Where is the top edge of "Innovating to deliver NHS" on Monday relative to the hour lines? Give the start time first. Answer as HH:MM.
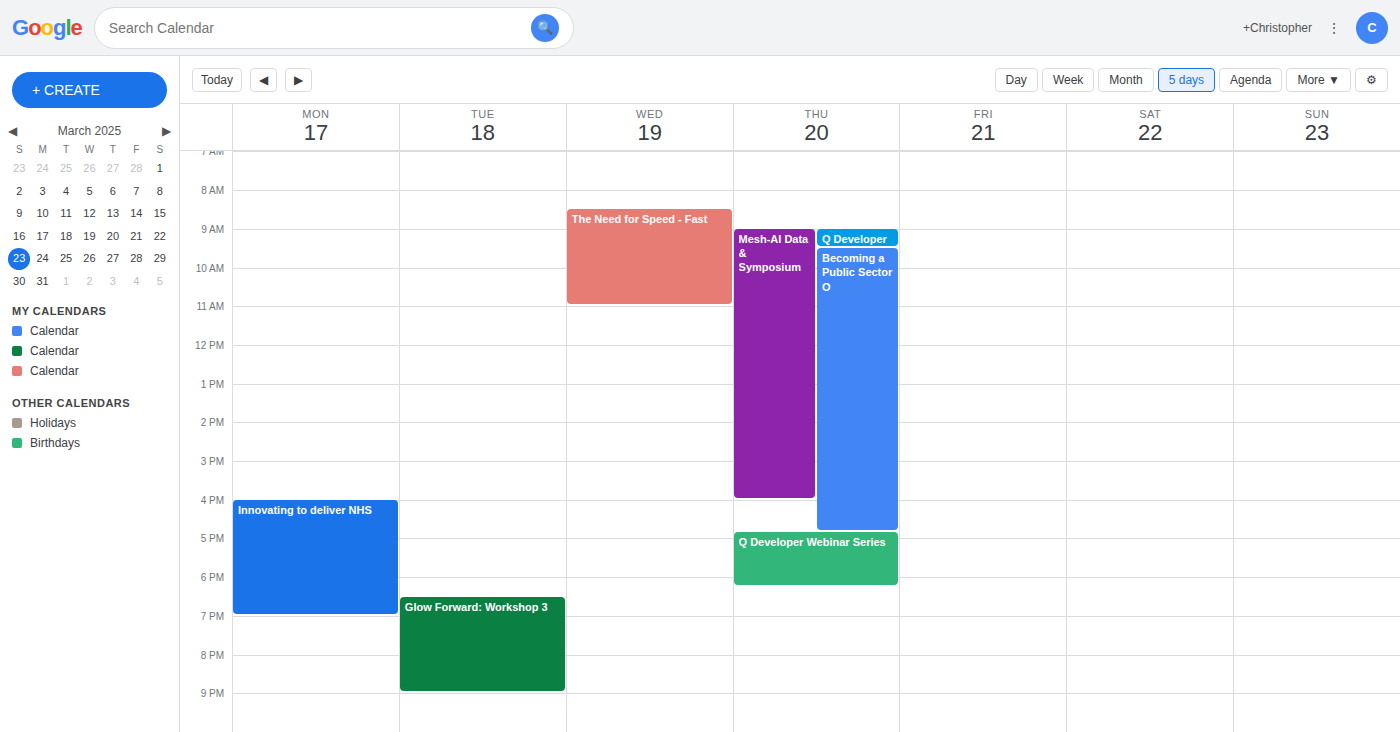
16:00 -- exactly on the 16:00 line.